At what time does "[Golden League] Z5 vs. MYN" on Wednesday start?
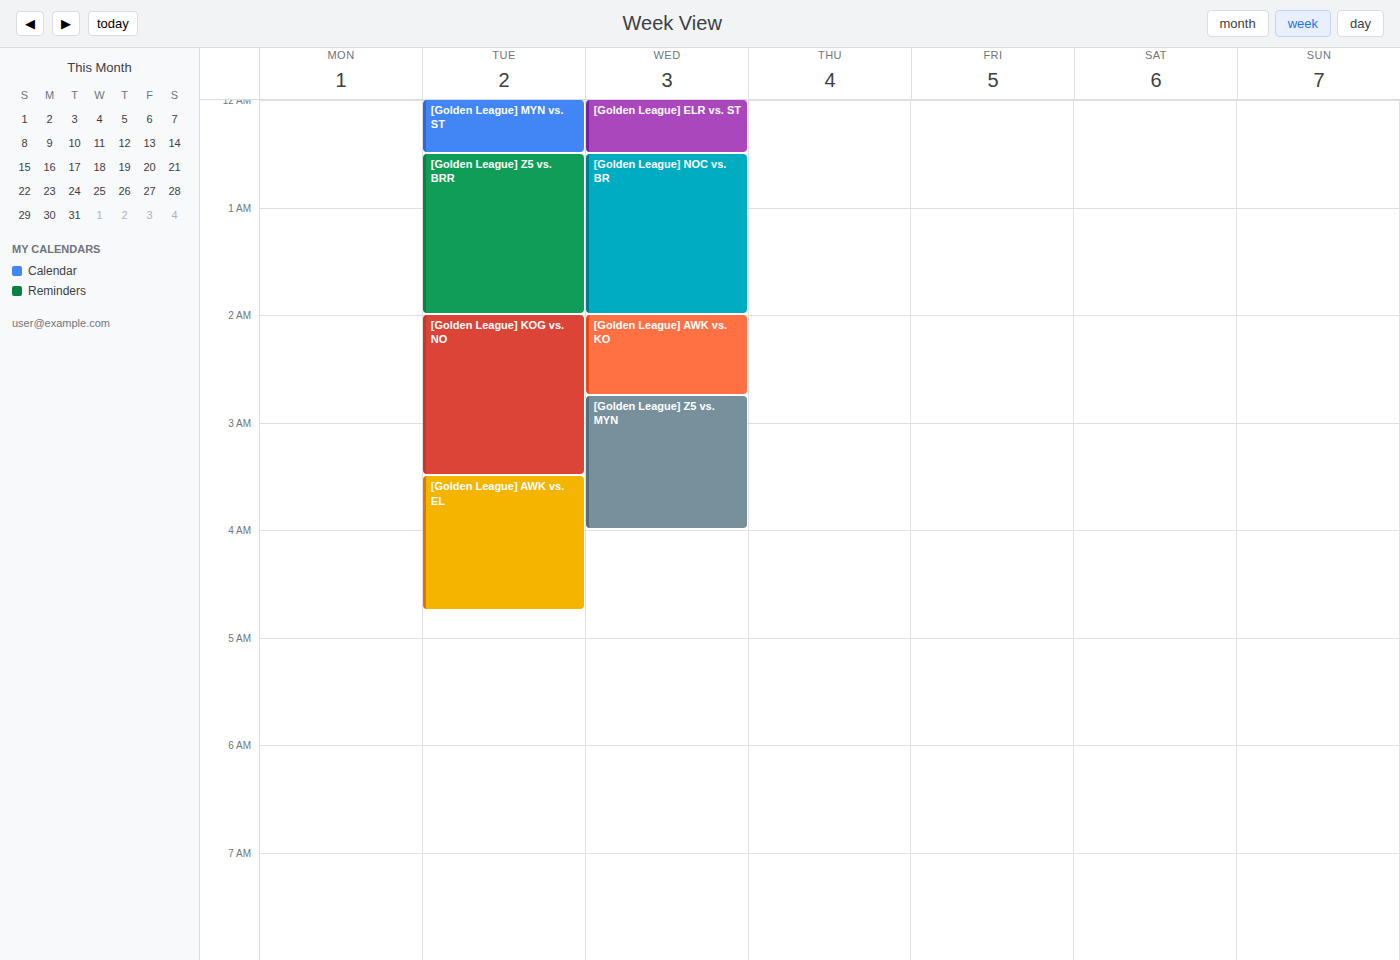
02:45